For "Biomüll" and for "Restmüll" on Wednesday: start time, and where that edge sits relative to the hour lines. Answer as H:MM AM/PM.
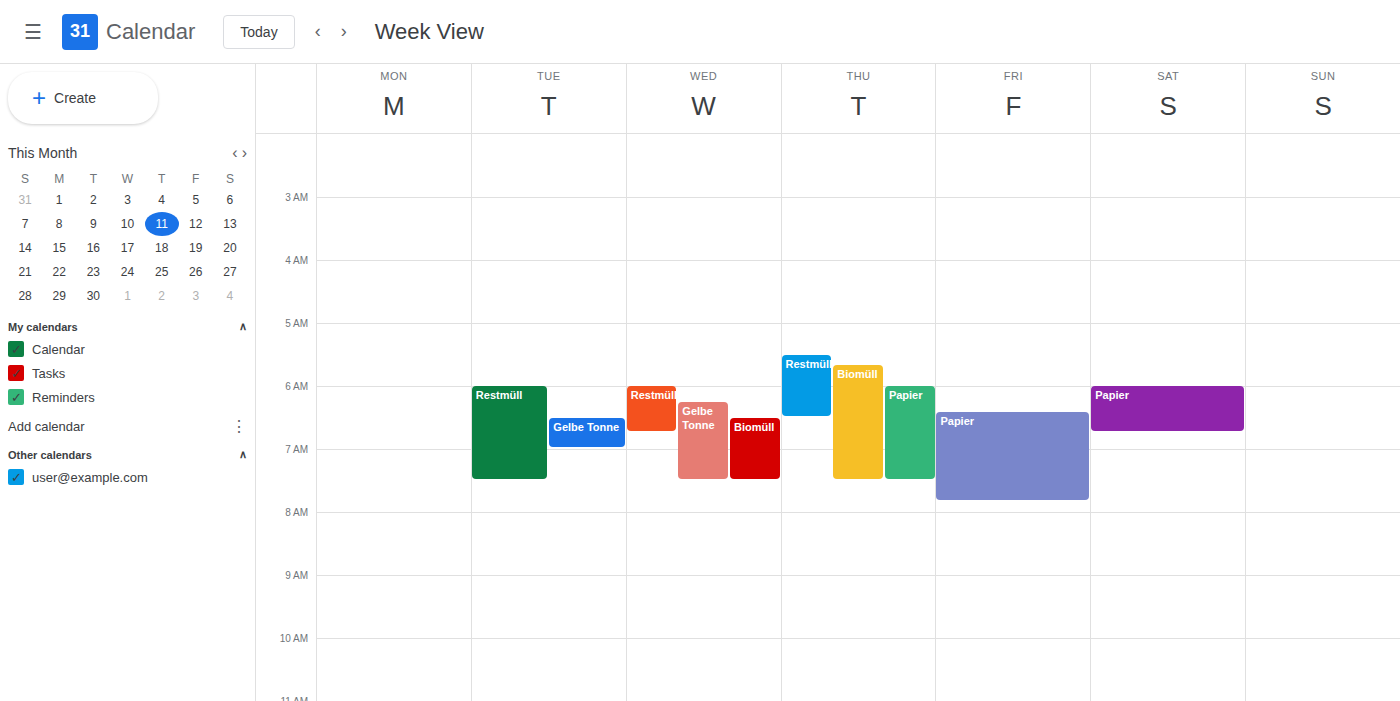
"Biomüll": 6:30 AM, halfway between the 6 AM and 7 AM lines. "Restmüll": 6:00 AM, exactly on the 6 AM line.